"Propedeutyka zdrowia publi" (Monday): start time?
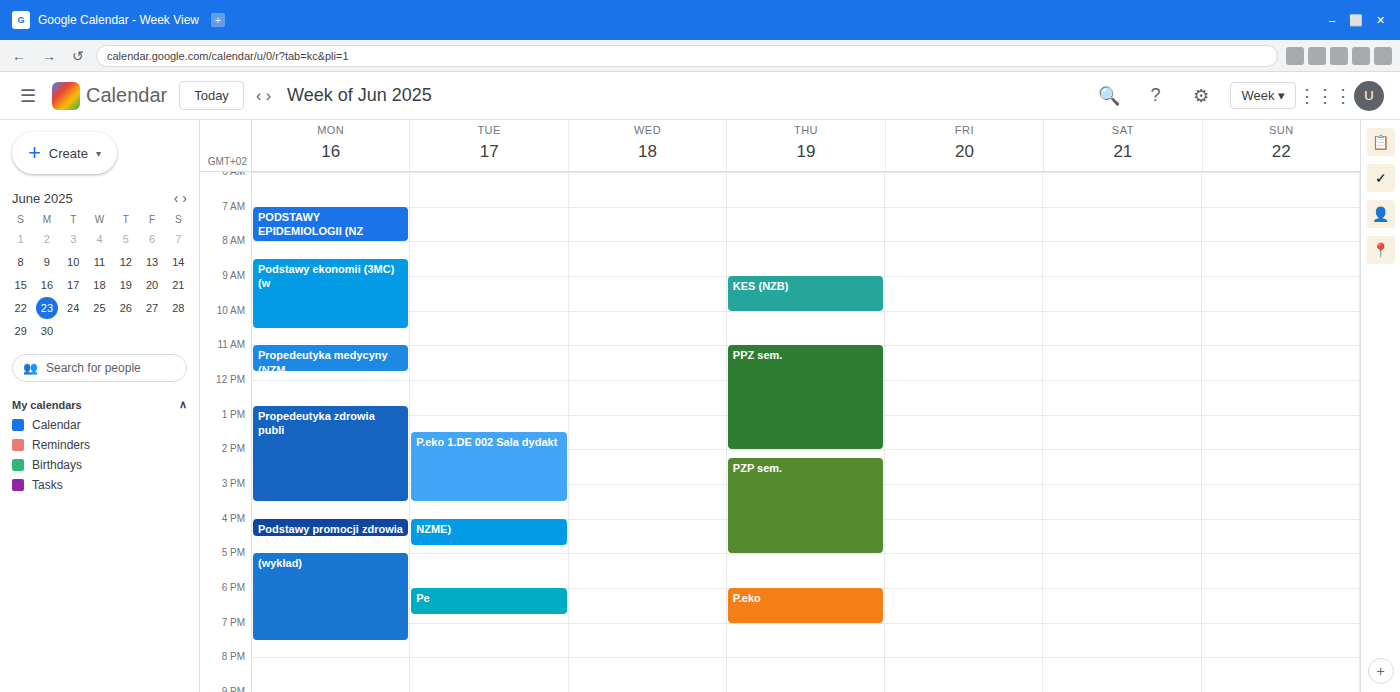
12:45 PM